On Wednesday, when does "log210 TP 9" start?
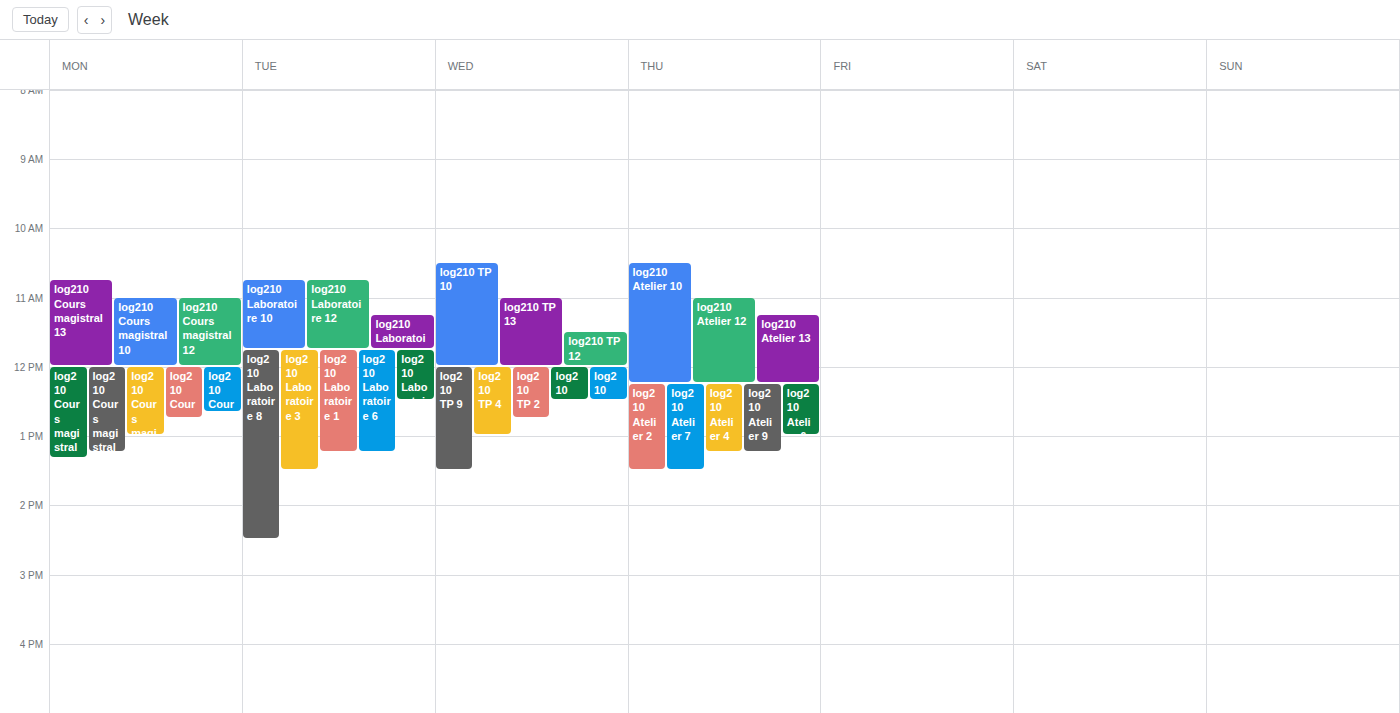
12:00